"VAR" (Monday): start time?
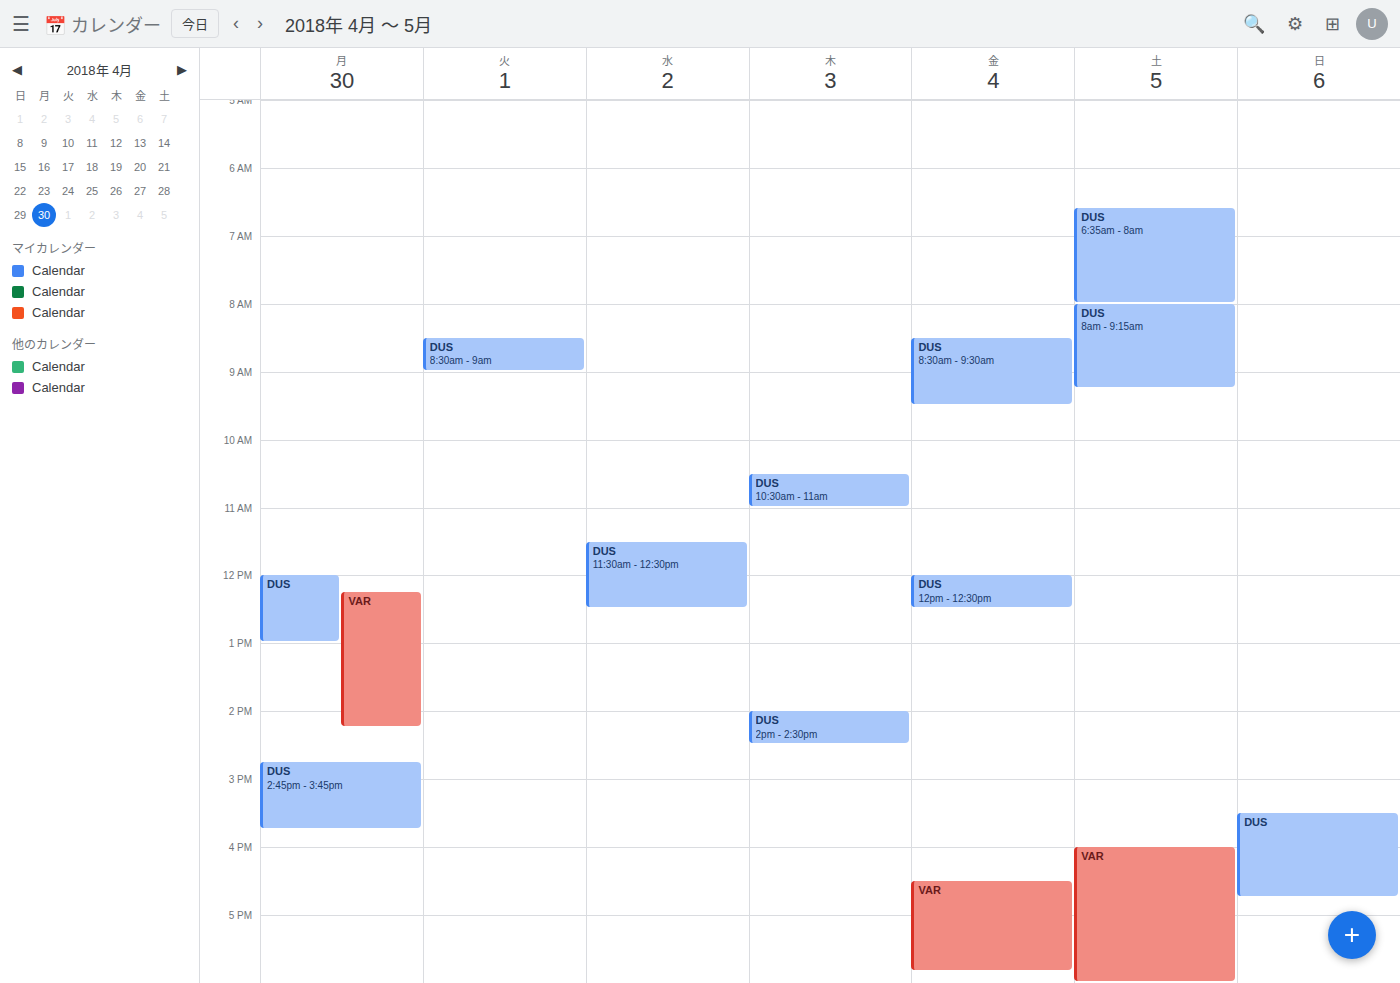
12:15